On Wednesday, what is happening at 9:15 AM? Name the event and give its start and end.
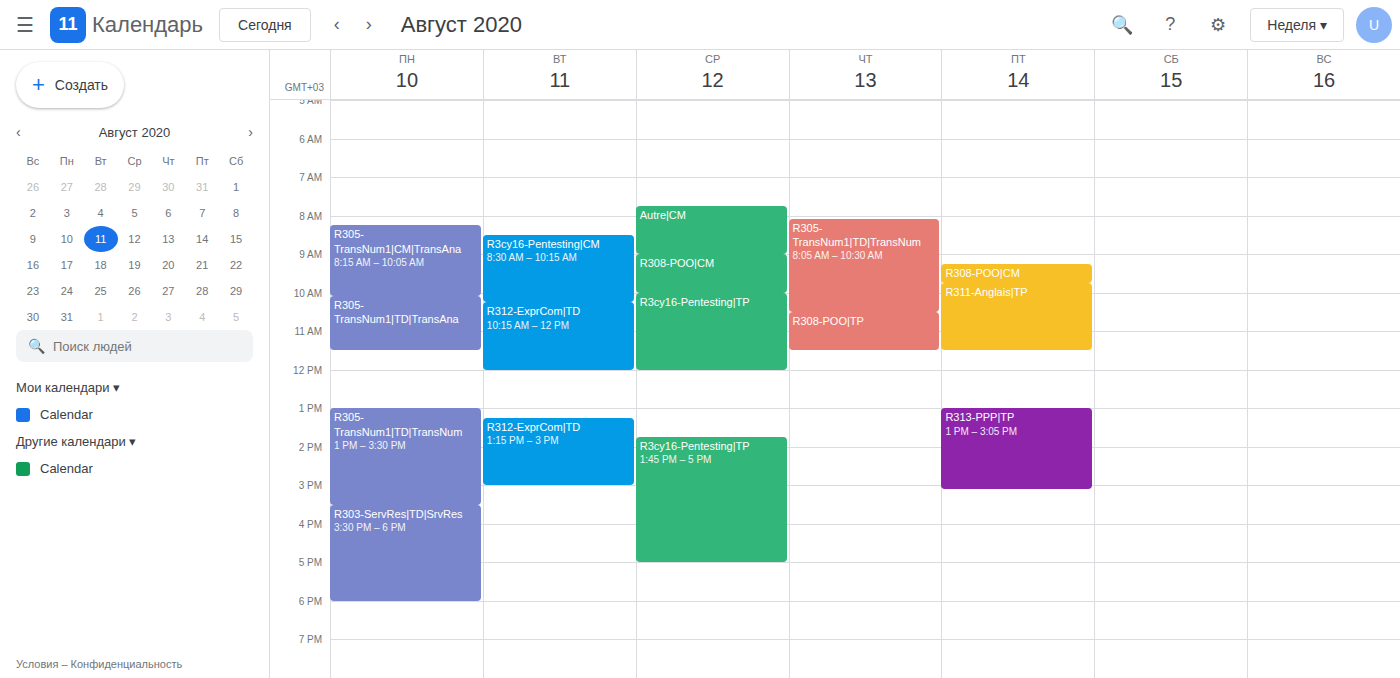
"R308-POO|CM", 9:00 AM to 10:00 AM